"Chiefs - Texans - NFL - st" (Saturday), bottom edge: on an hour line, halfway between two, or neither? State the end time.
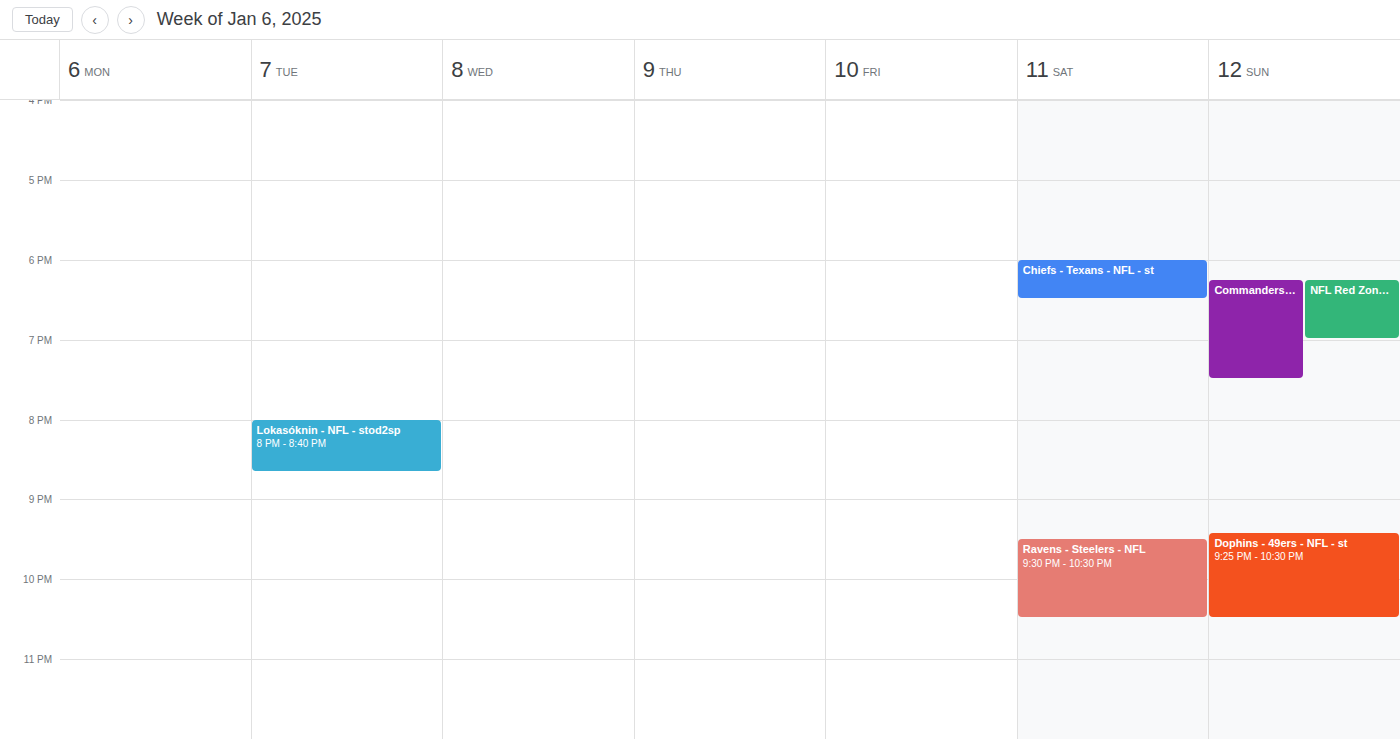
6:30 PM -- halfway between the 6 PM and 7 PM lines.